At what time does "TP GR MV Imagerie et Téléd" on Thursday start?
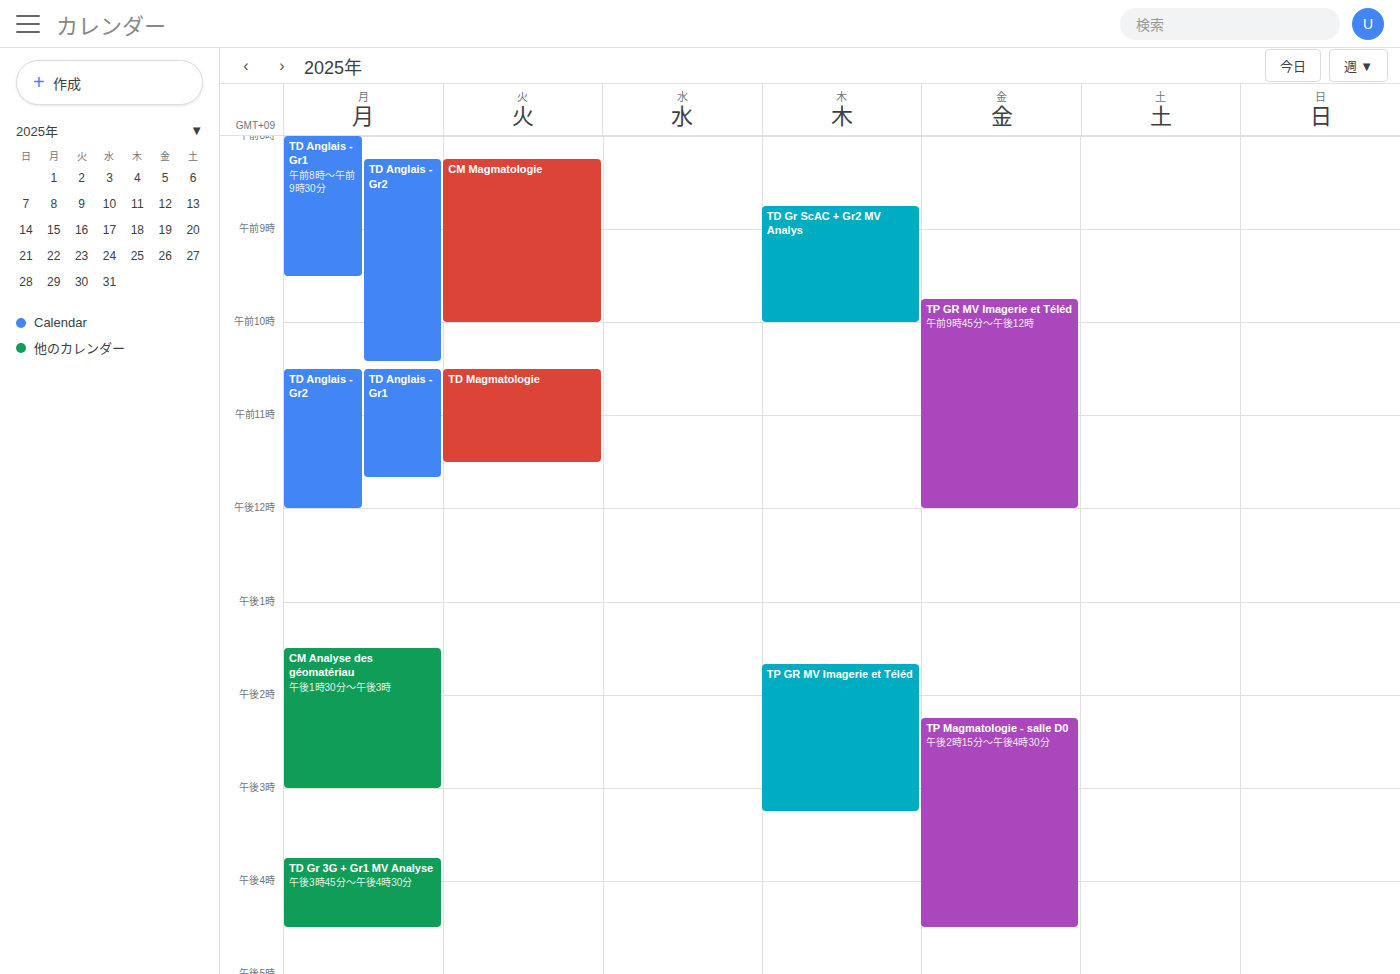
1:40 PM